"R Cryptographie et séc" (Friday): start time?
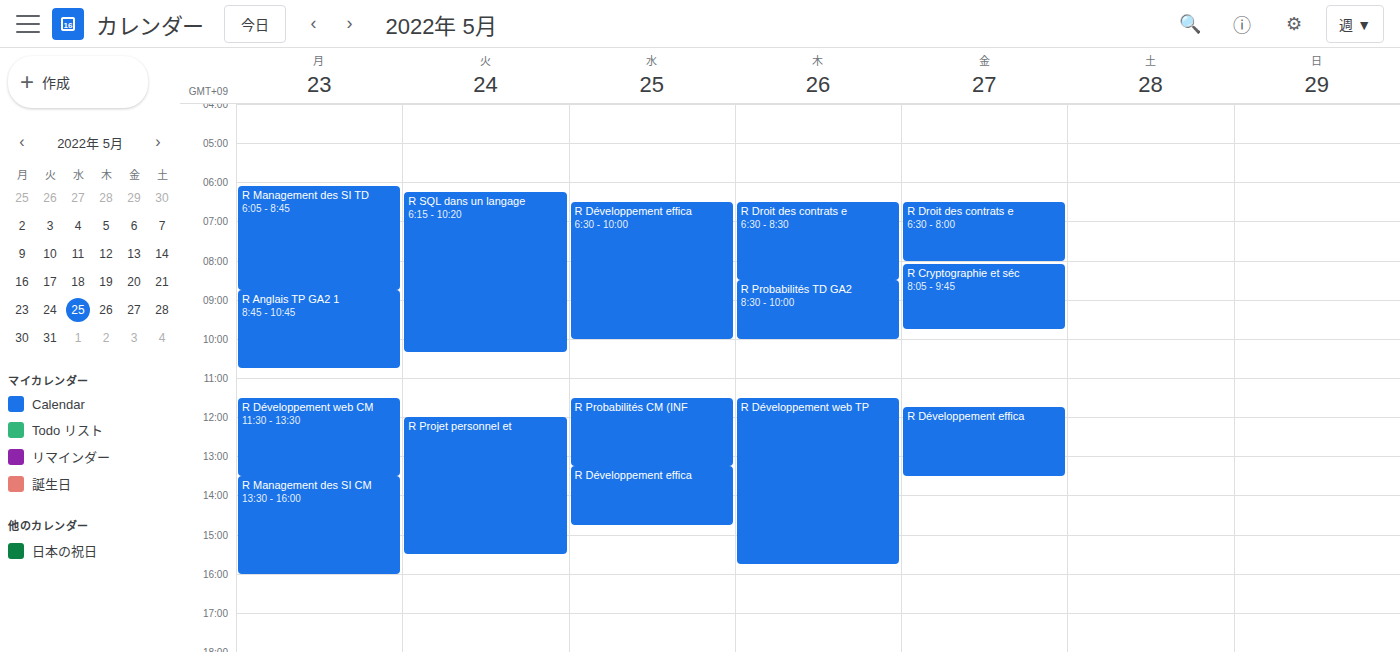
8:05 AM